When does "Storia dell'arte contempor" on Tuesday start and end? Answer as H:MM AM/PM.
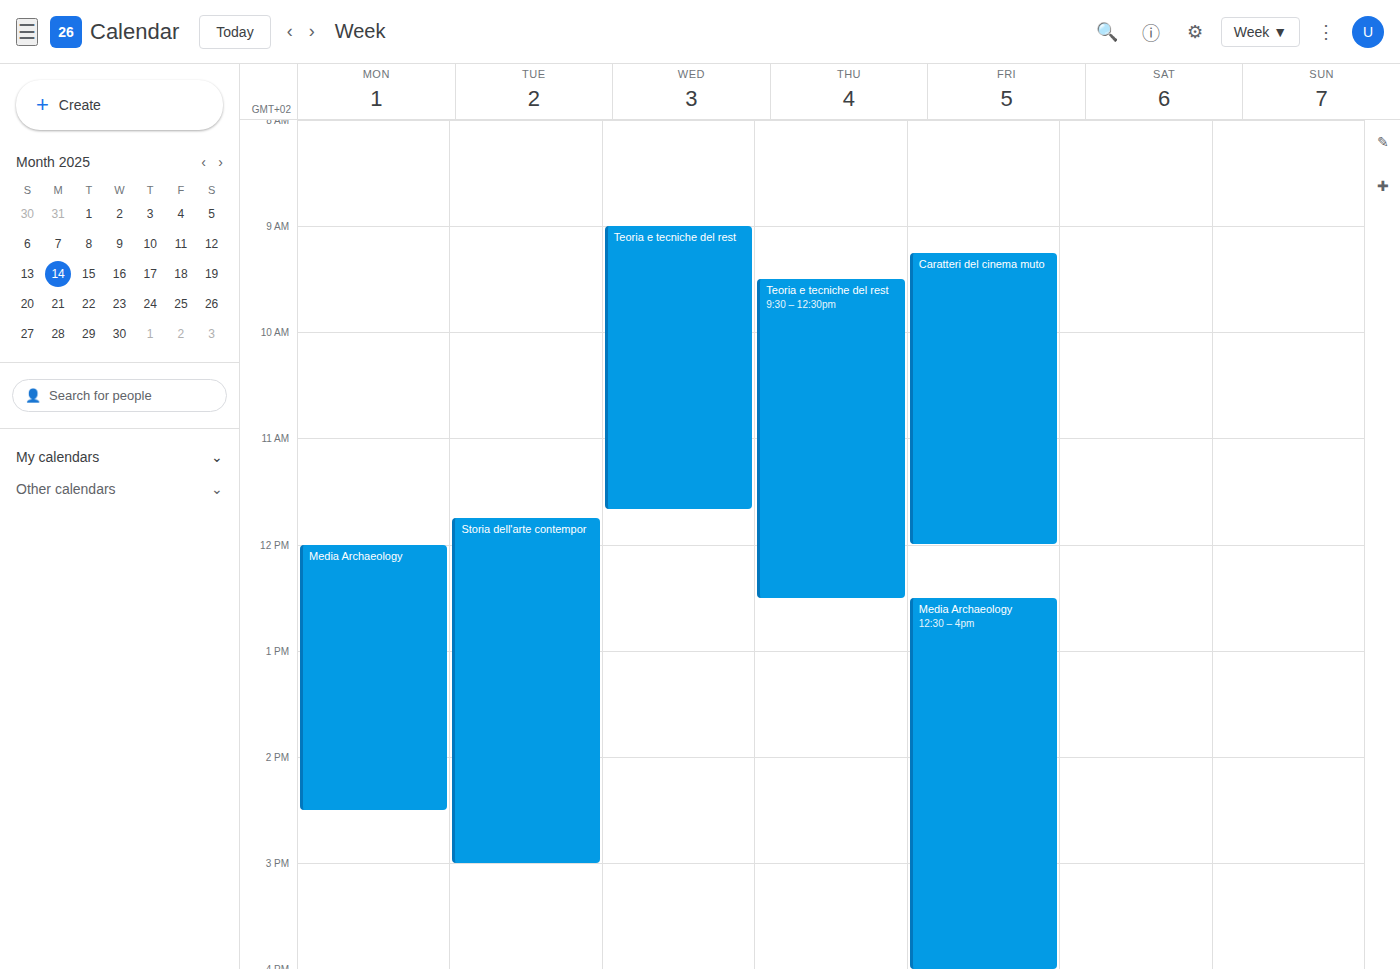
11:45 AM to 3:00 PM